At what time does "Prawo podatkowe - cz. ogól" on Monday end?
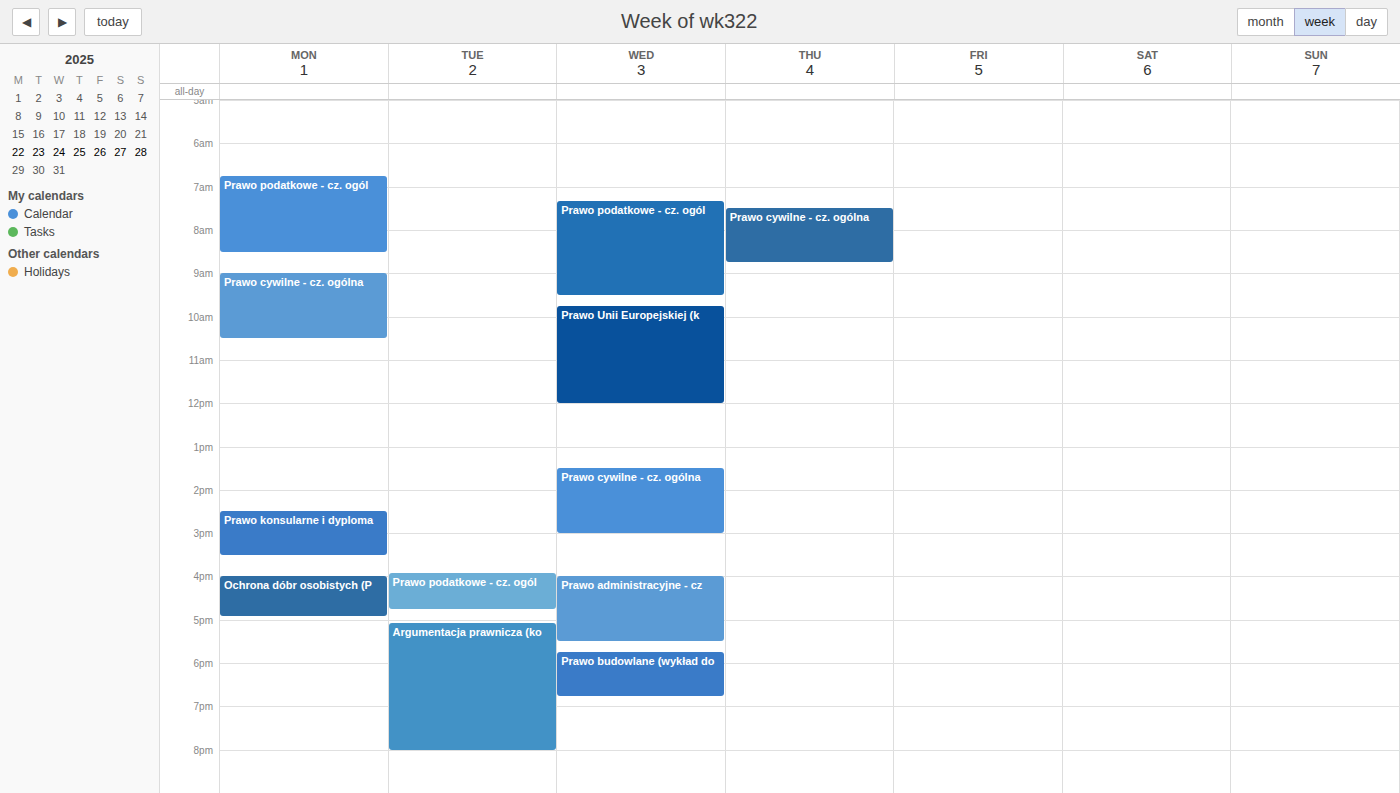
8:30 AM